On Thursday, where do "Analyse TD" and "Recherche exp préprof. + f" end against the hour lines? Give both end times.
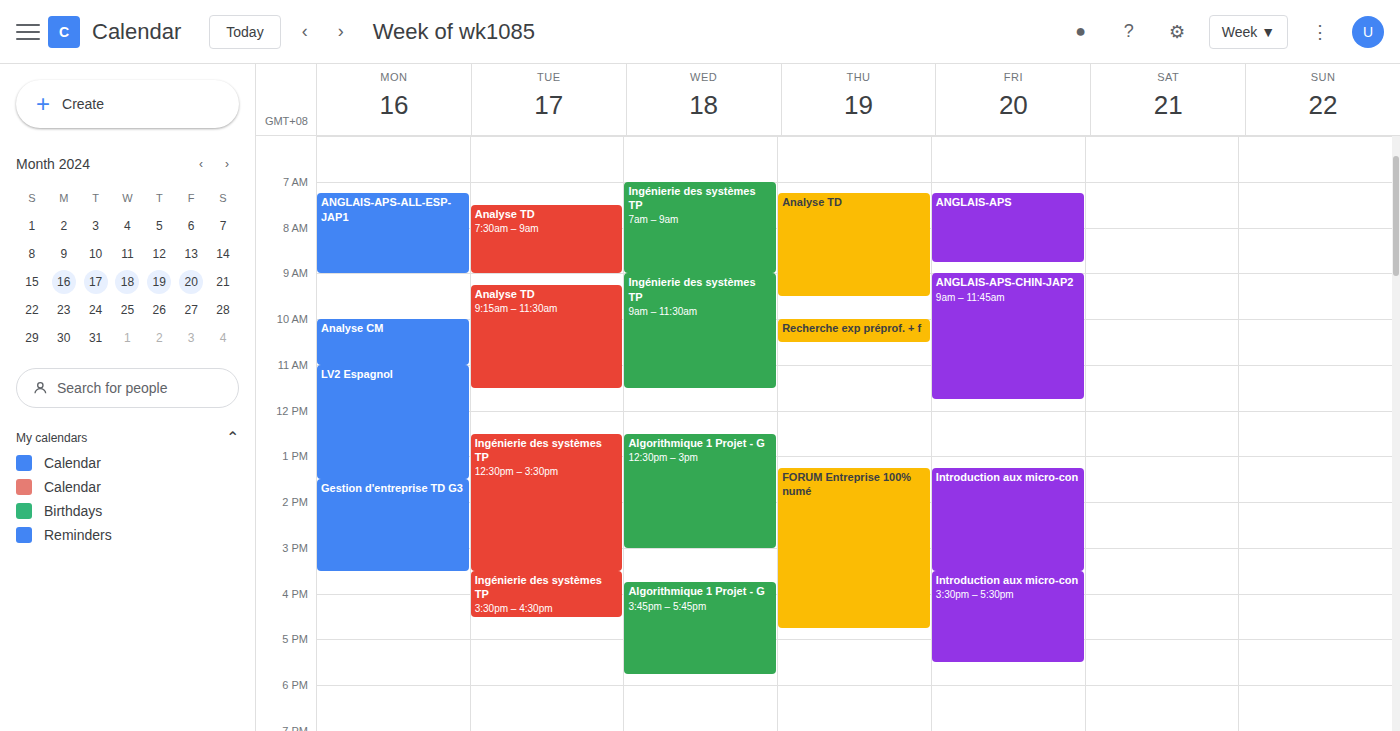
"Analyse TD": 9:30 AM, halfway between the 9 AM and 10 AM lines. "Recherche exp préprof. + f": 10:30 AM, halfway between the 10 AM and 11 AM lines.